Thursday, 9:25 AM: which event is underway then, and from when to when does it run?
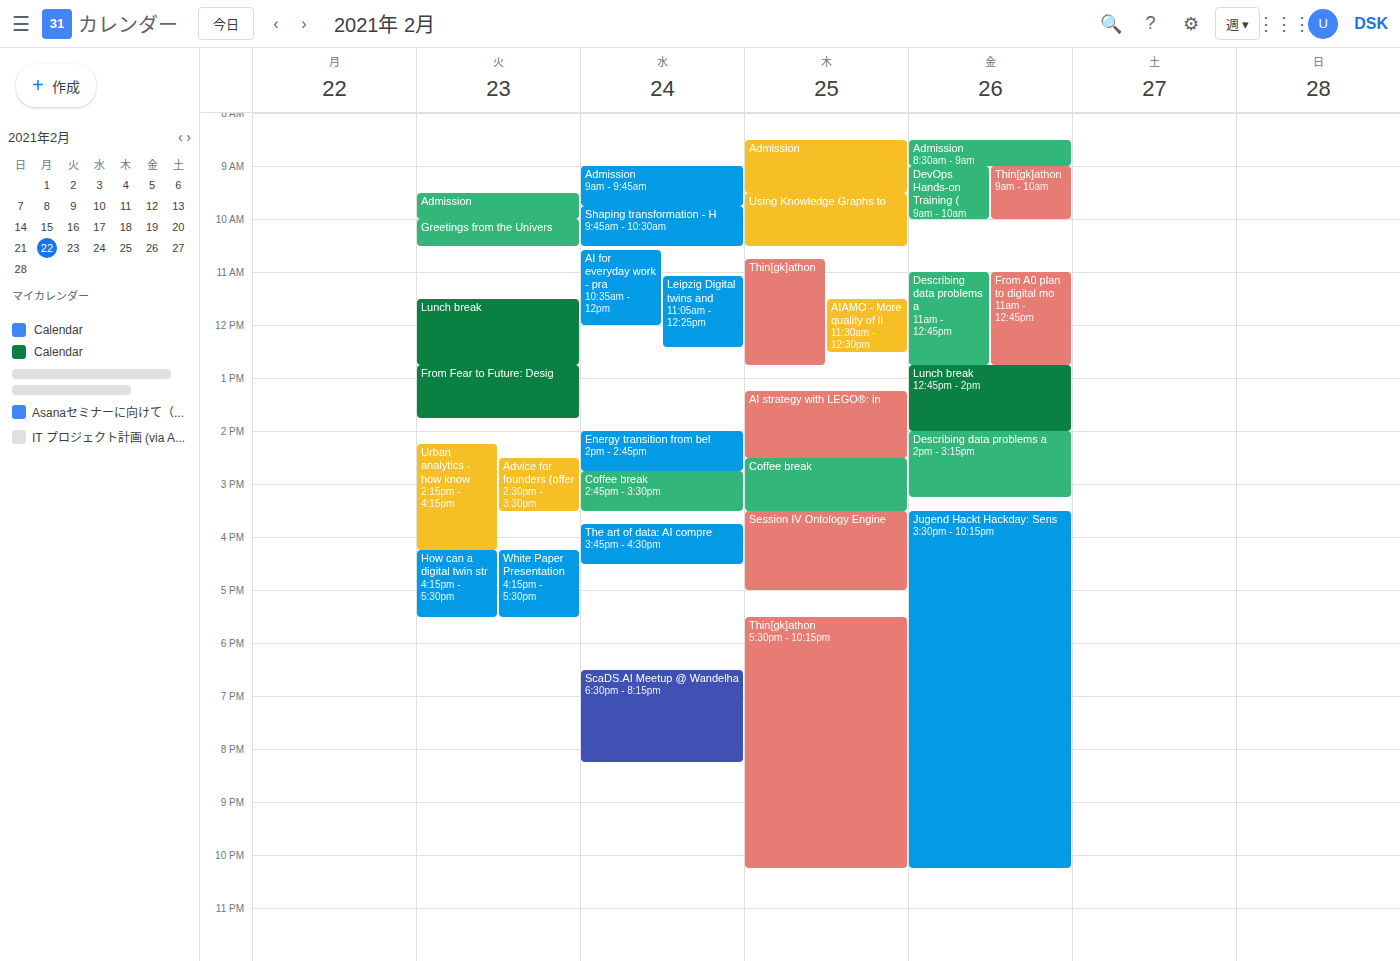
"Admission", 8:30 AM to 9:30 AM